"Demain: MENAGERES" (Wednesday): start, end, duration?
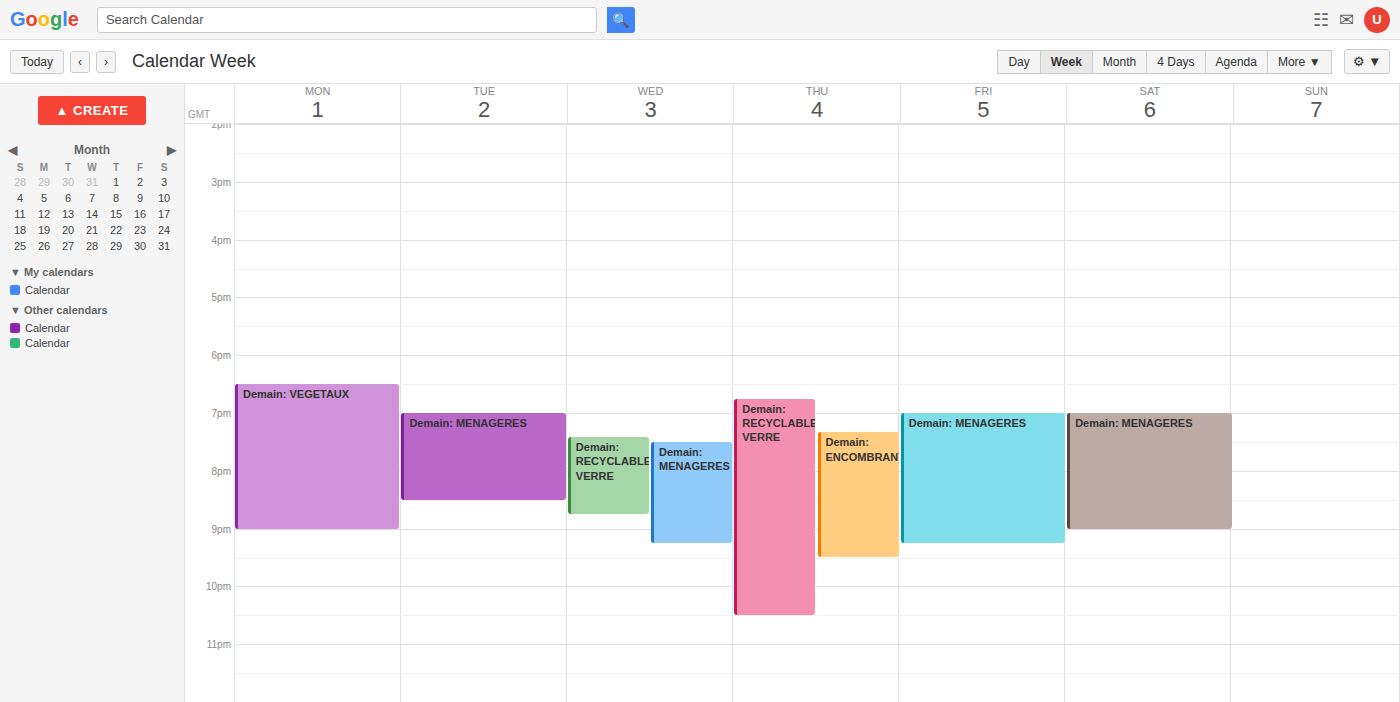
7:30 PM to 9:15 PM, 1 hour 45 minutes